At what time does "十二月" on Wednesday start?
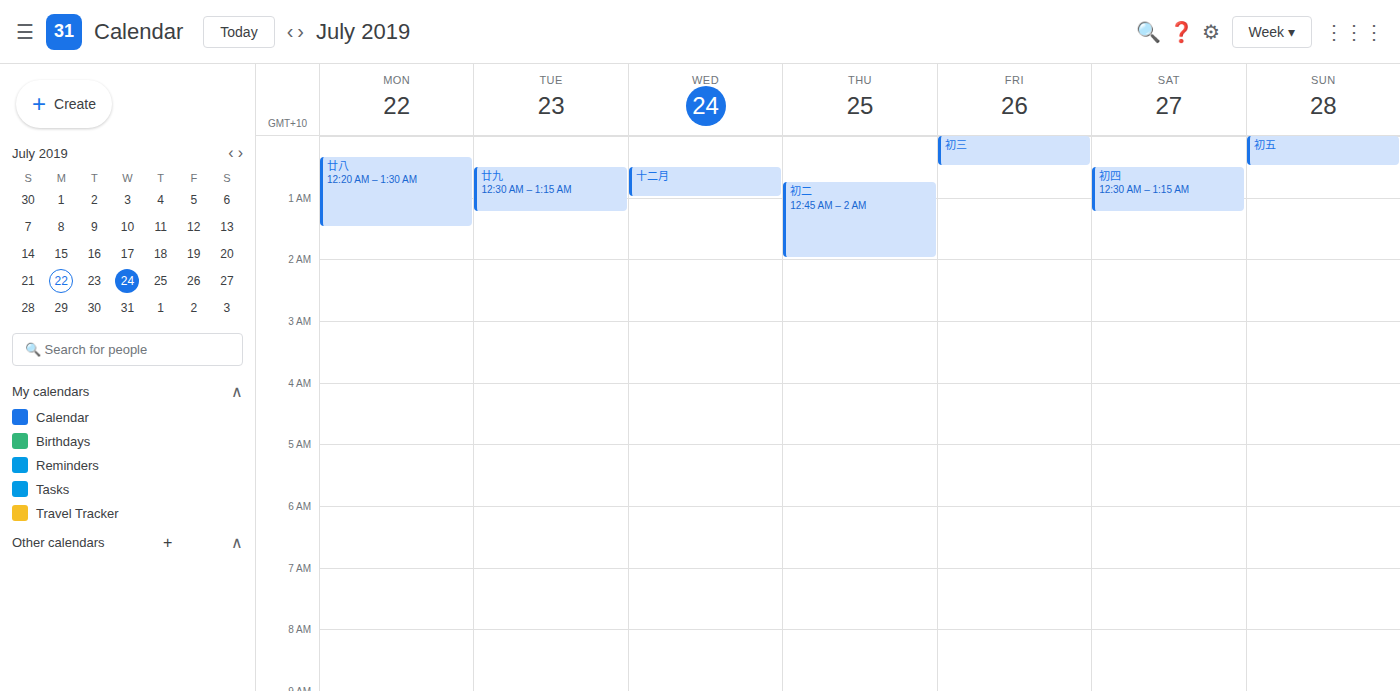
00:30